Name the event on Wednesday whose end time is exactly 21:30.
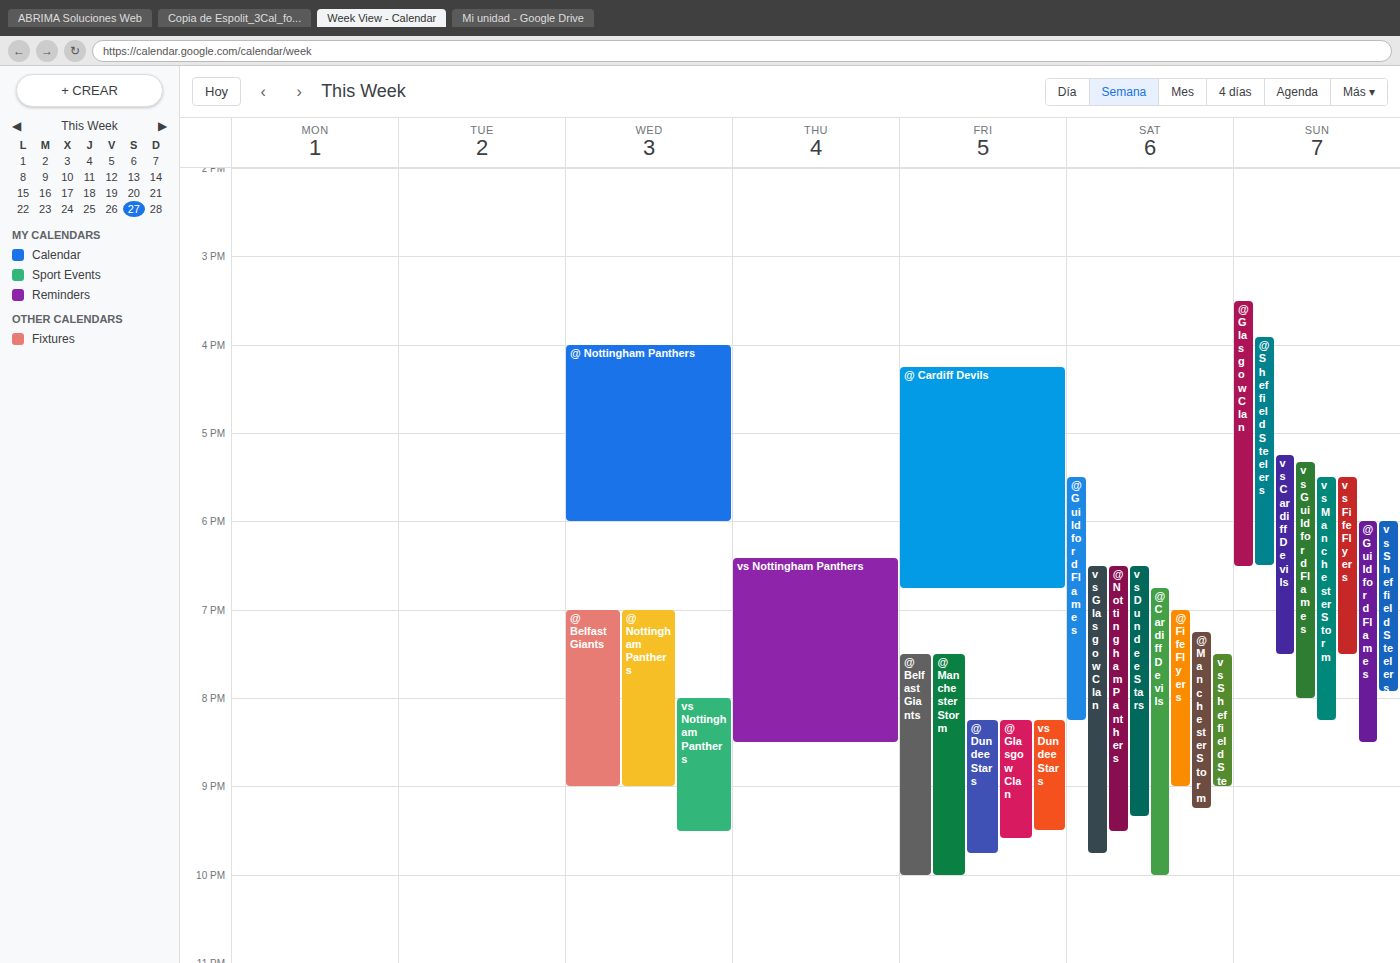
"vs Nottingham Panthers"